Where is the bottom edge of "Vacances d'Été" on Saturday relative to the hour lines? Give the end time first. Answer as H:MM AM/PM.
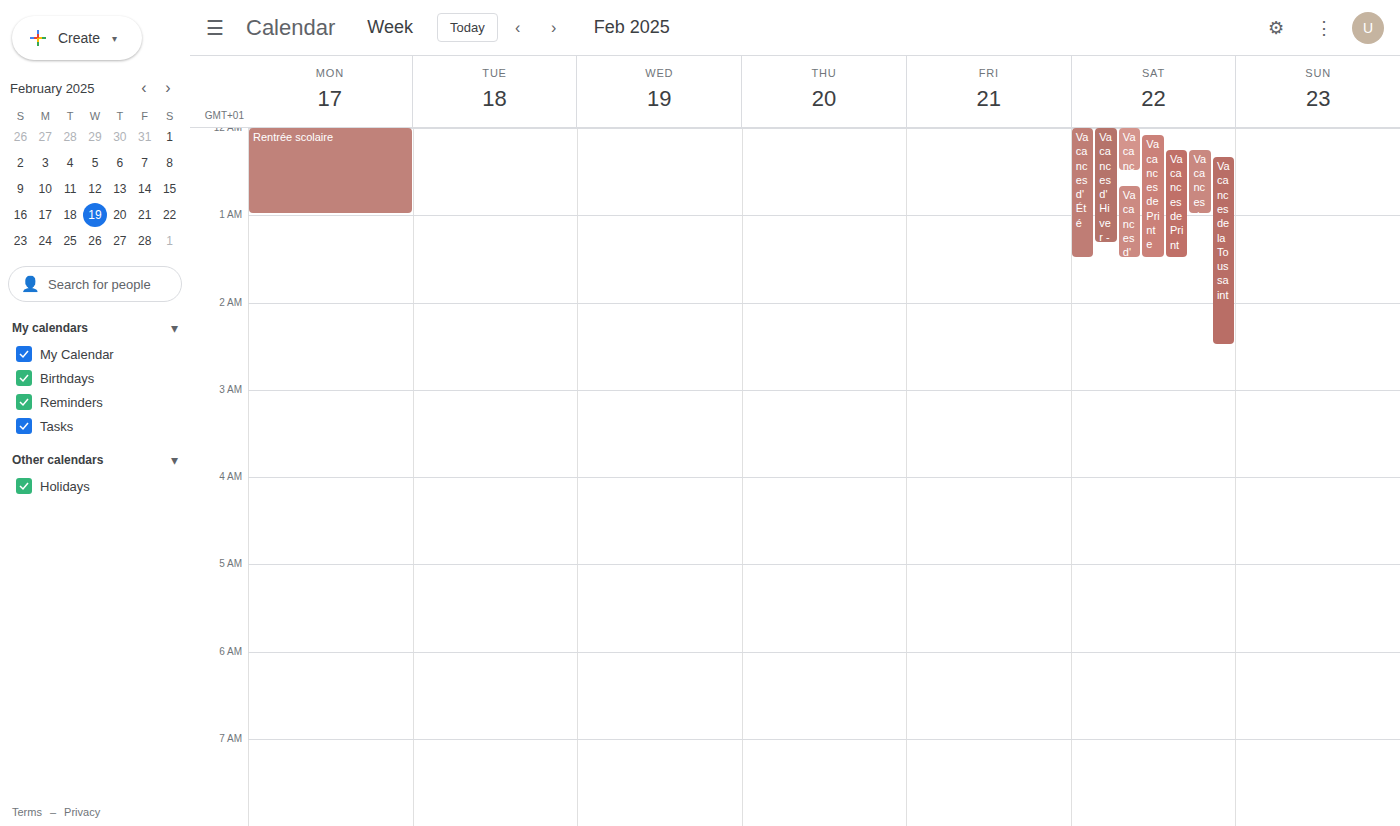
1:30 AM -- halfway between the 1 AM and 2 AM lines.